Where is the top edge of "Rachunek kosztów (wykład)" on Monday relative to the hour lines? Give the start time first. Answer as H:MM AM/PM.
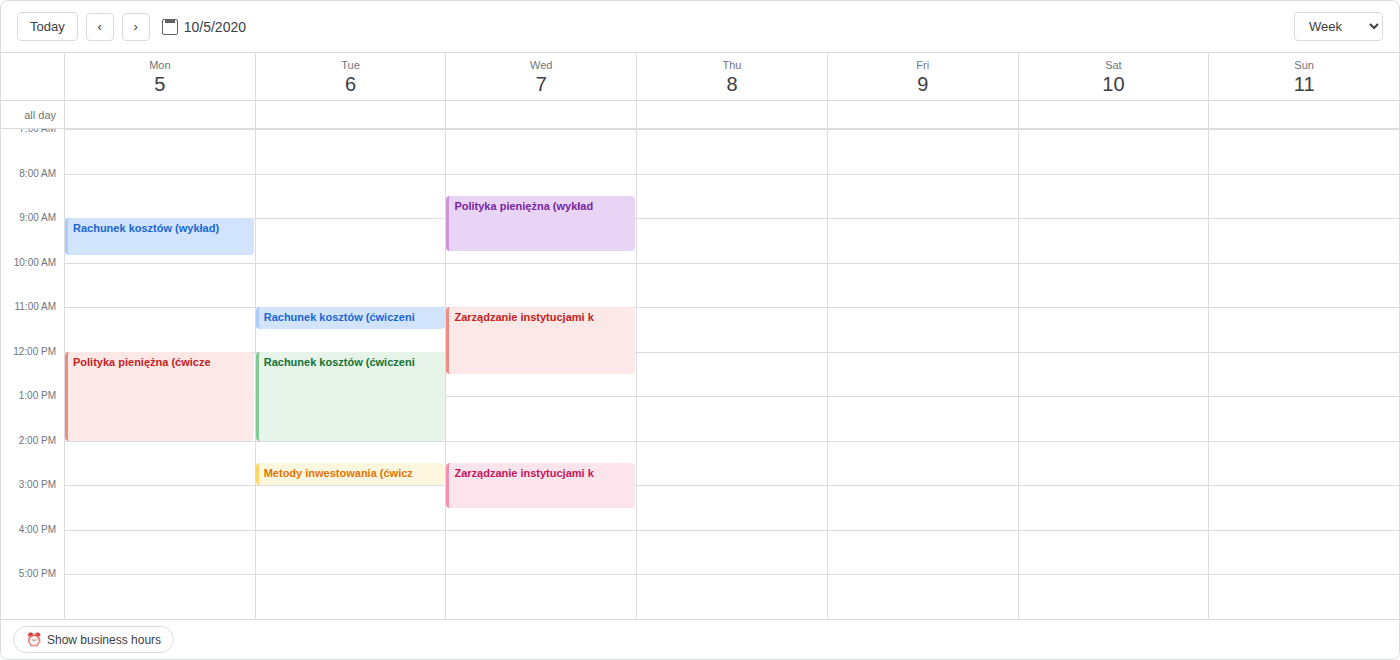
9:00 AM -- exactly on the 9 AM line.